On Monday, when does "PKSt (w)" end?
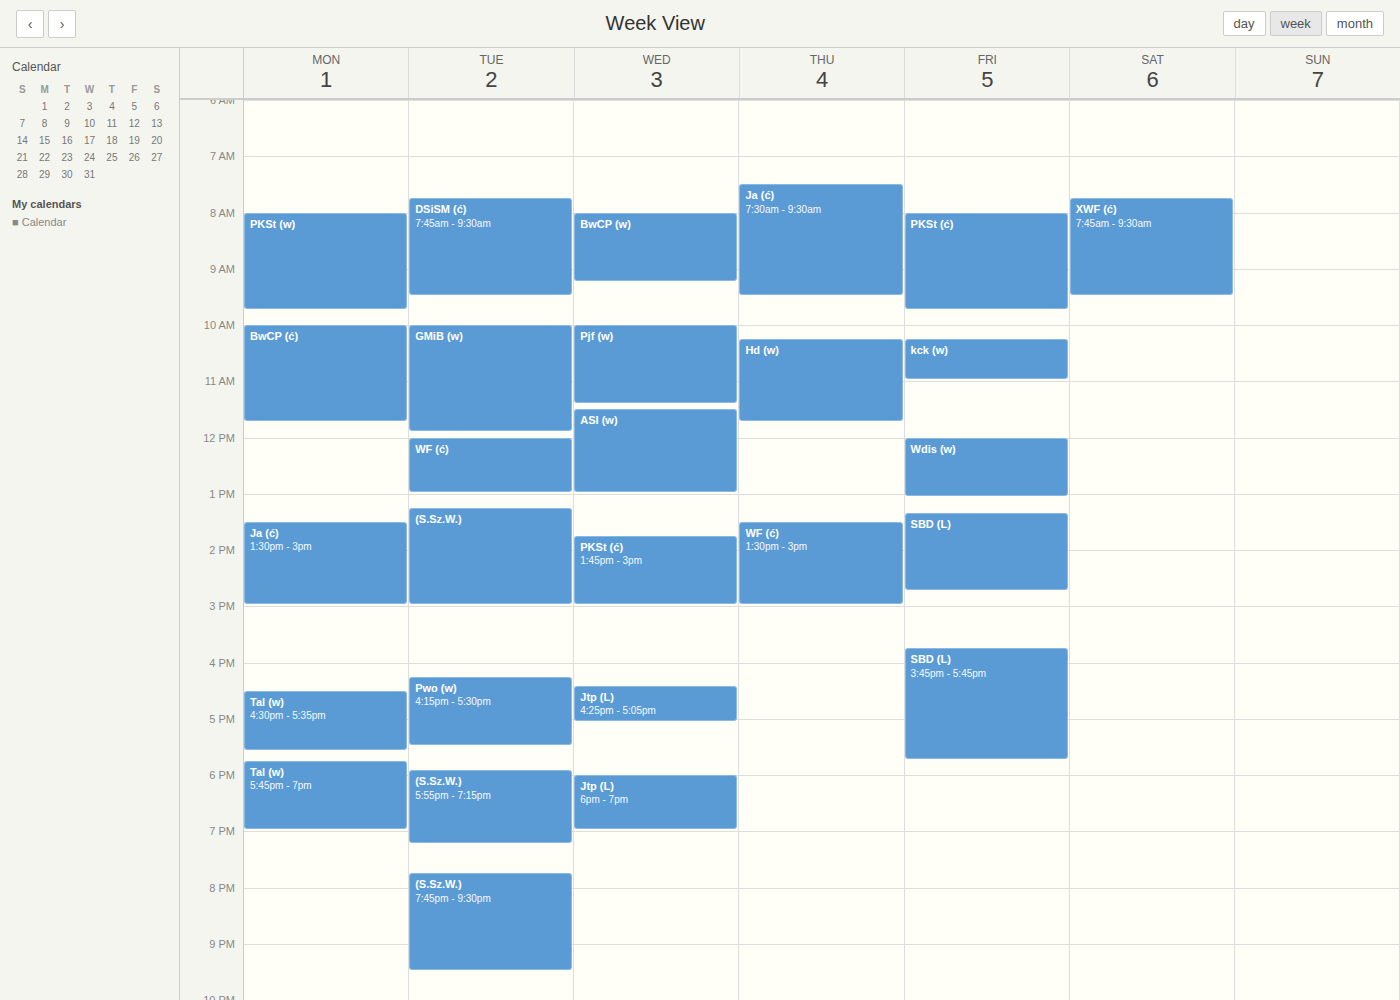
9:45 AM